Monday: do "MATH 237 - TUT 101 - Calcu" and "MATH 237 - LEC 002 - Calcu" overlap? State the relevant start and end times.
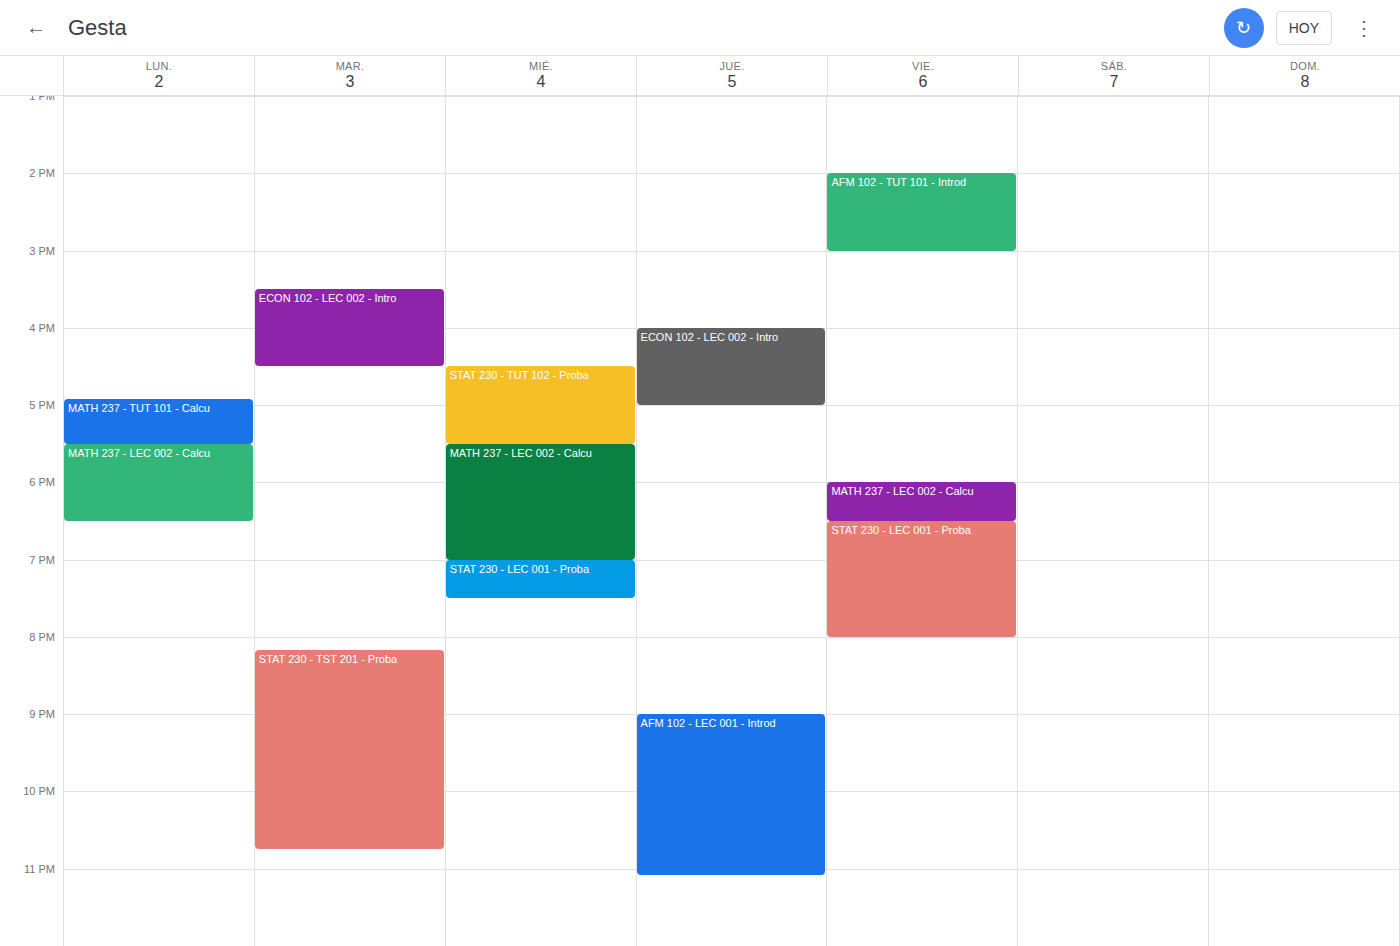
"MATH 237 - TUT 101 - Calcu" ends at 5:30 PM, exactly when "MATH 237 - LEC 002 - Calcu" starts -- they touch but do not overlap.